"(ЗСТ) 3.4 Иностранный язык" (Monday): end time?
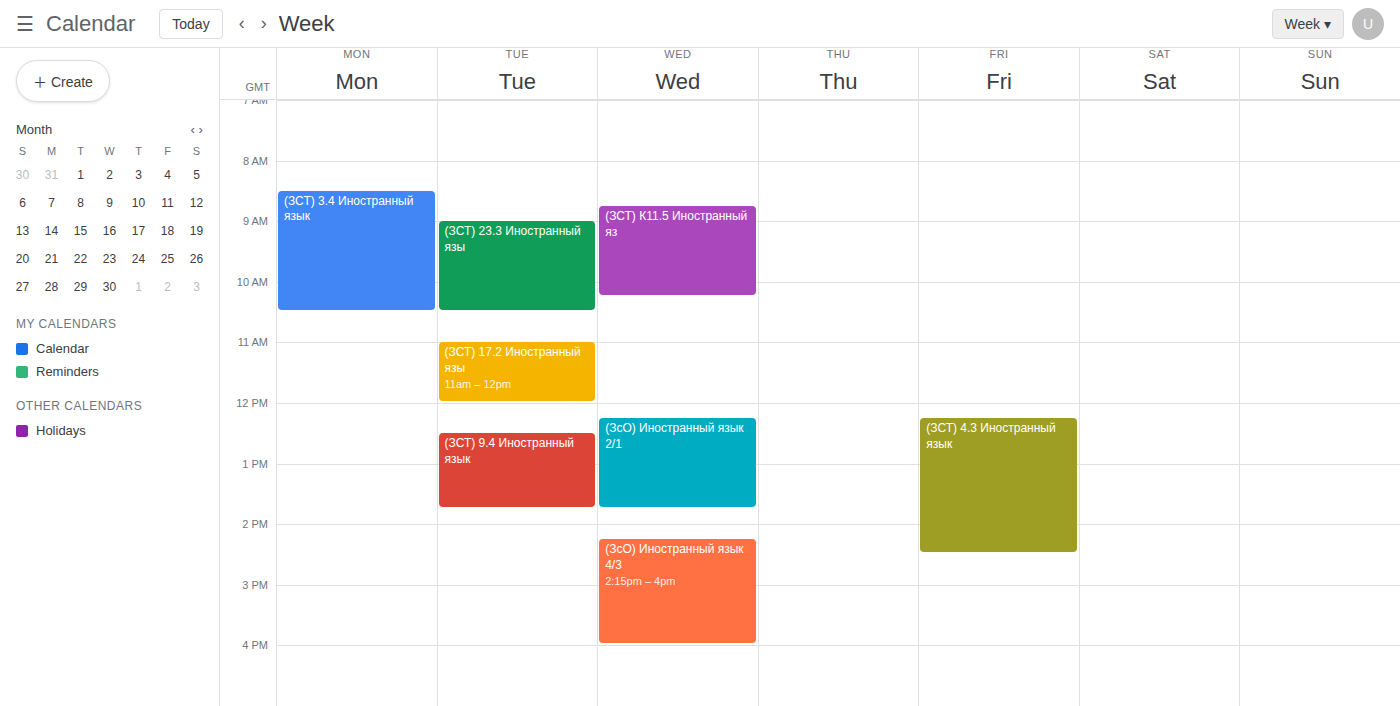
10:30 AM